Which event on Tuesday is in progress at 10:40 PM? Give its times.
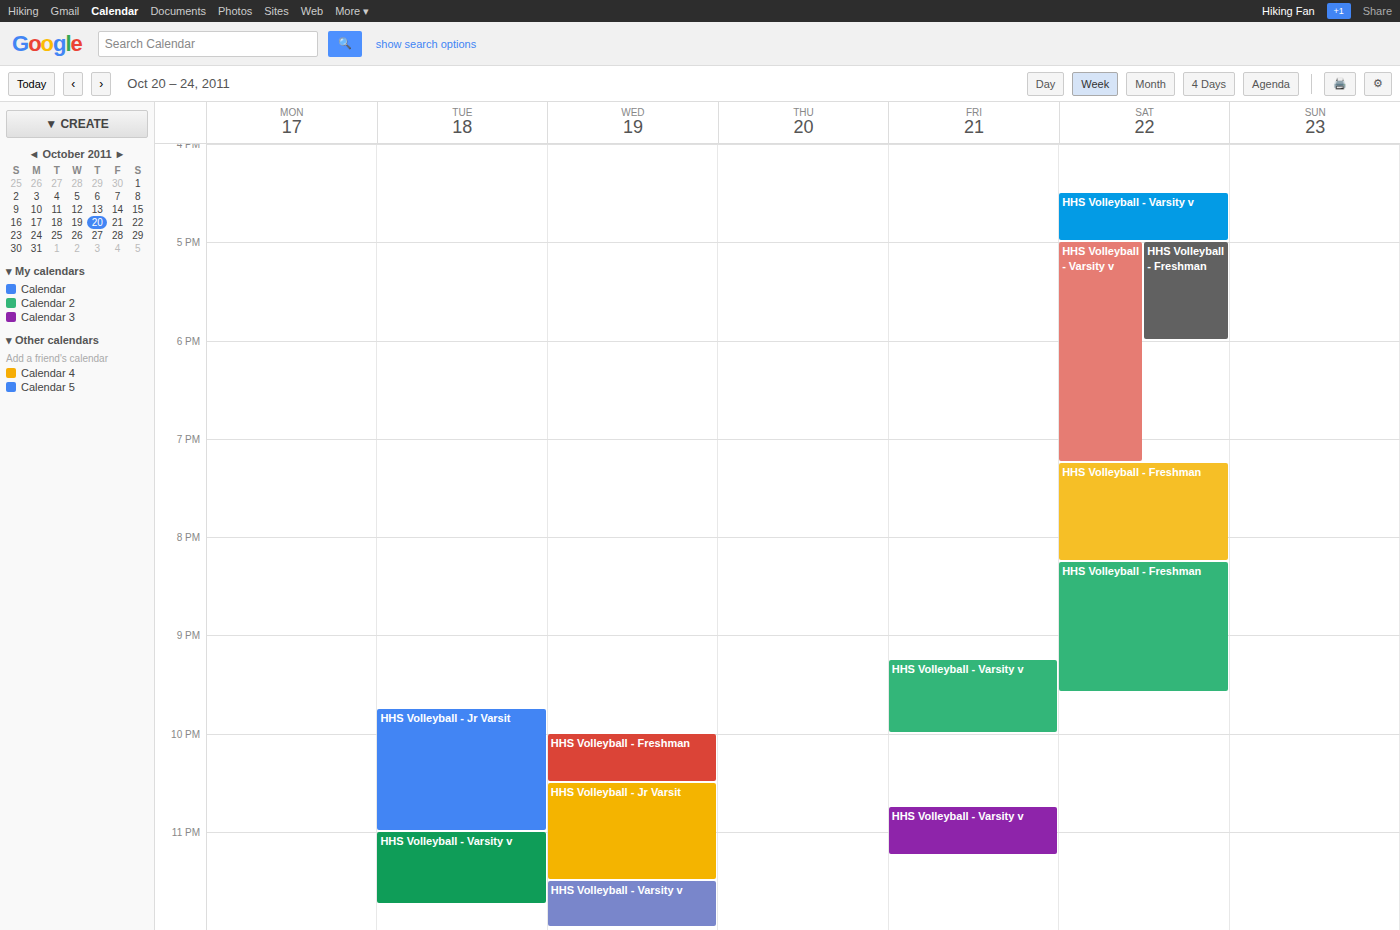
"HHS Volleyball - Jr Varsit", 9:45 PM to 11:00 PM